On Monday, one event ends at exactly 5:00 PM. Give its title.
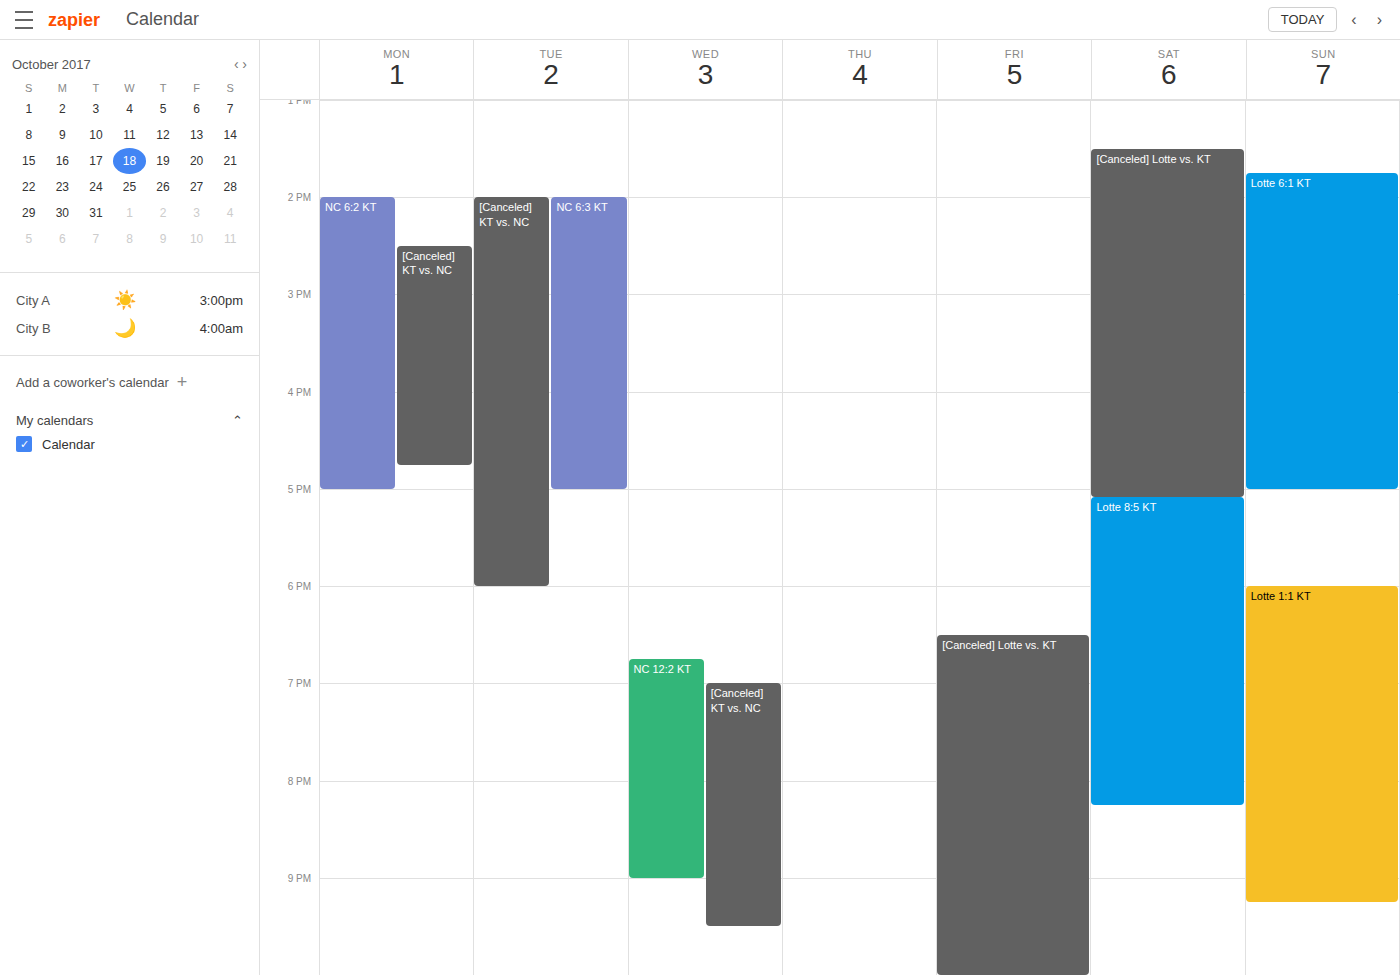
"NC 6:2 KT"